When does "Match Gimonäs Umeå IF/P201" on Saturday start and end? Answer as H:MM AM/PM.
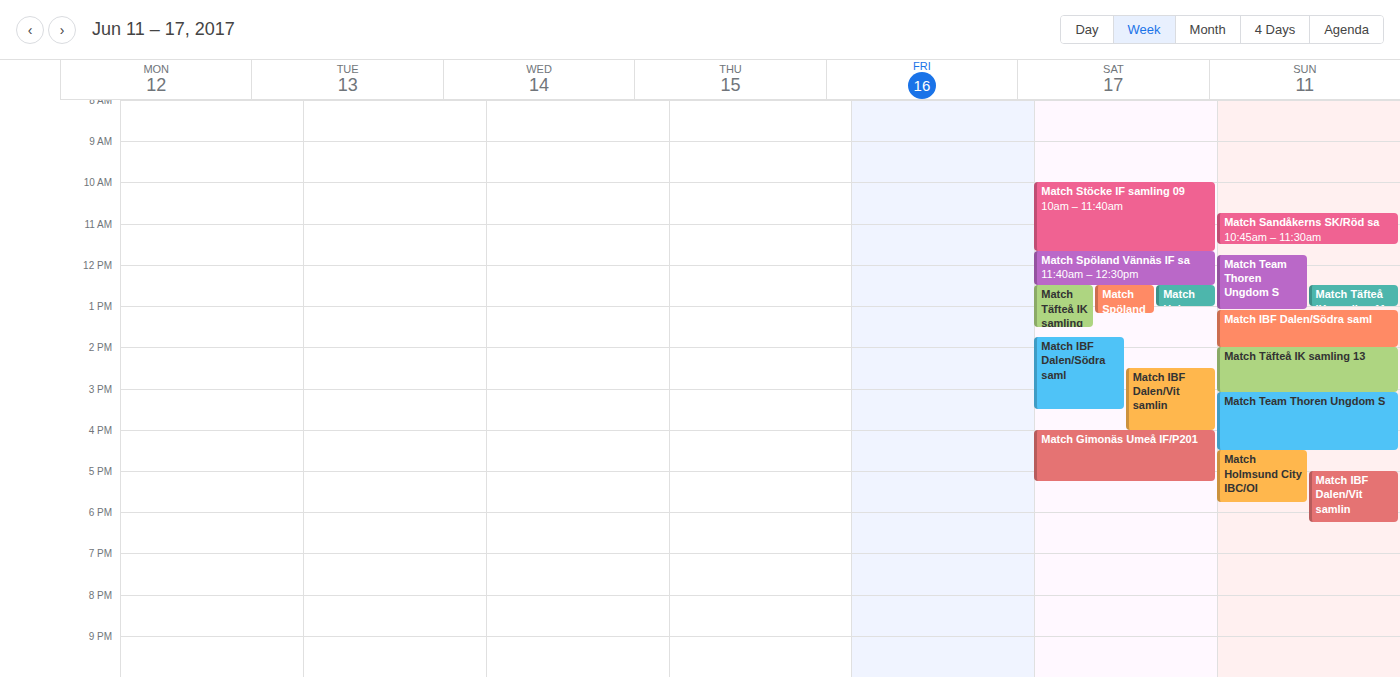
4:00 PM to 5:15 PM